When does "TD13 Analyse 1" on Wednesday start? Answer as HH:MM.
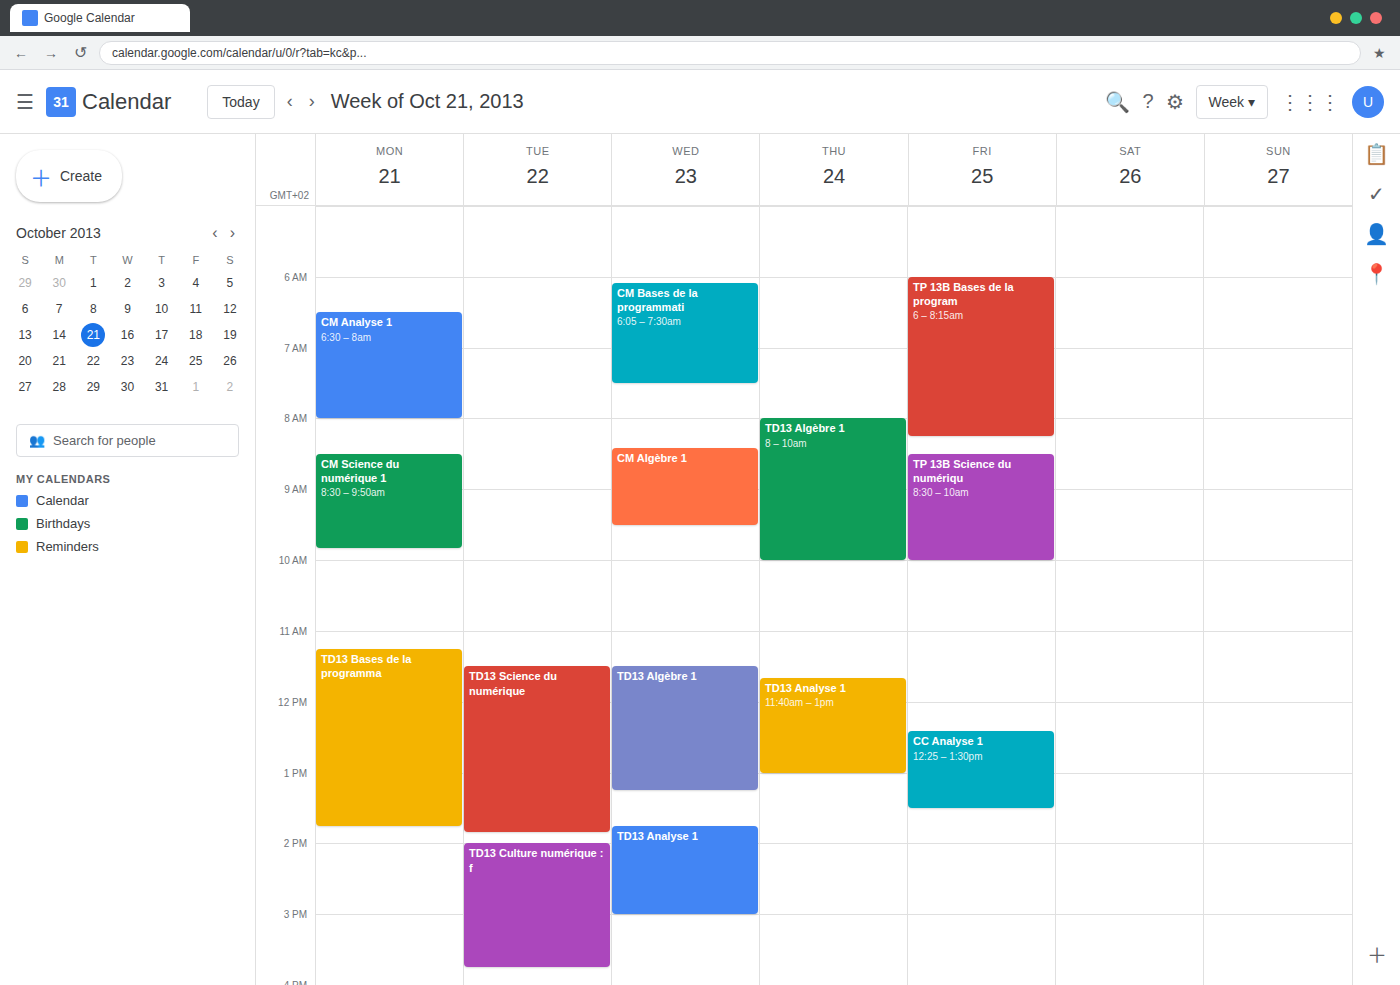
13:45